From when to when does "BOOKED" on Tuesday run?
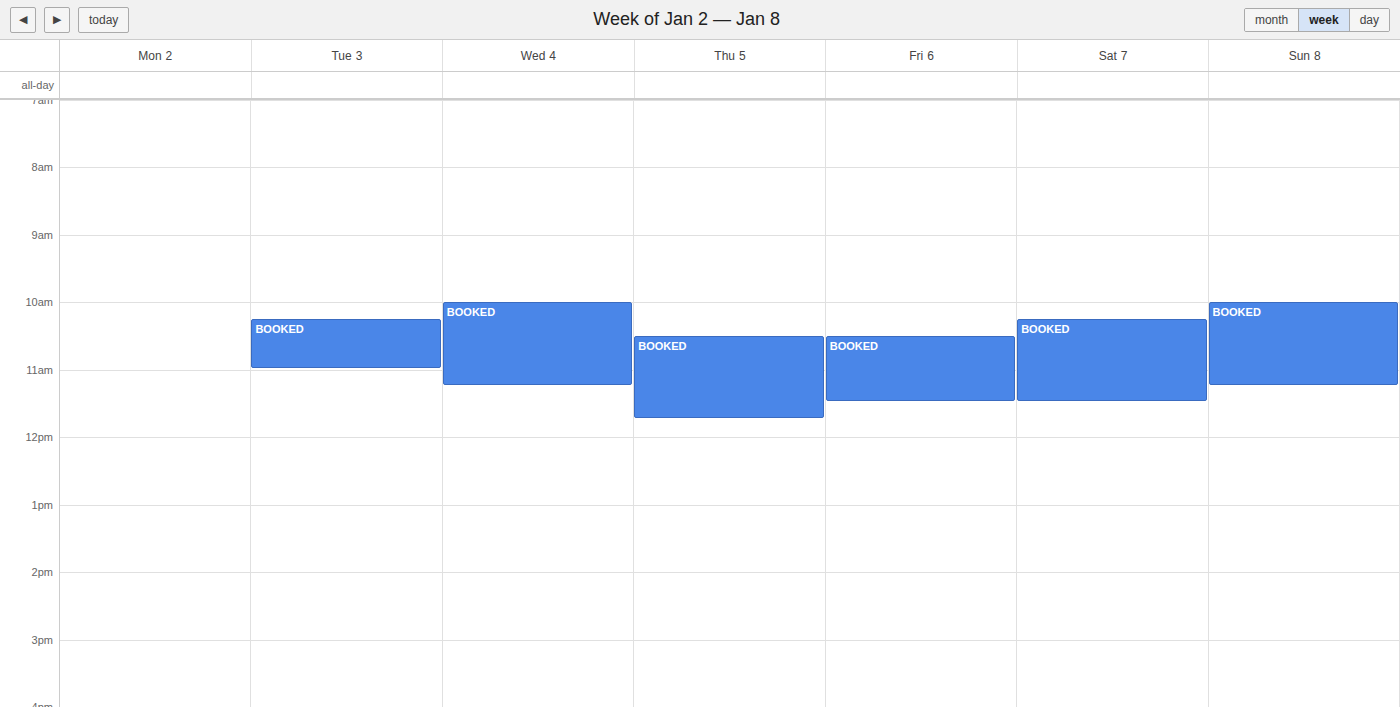
10:15 AM to 11:00 AM